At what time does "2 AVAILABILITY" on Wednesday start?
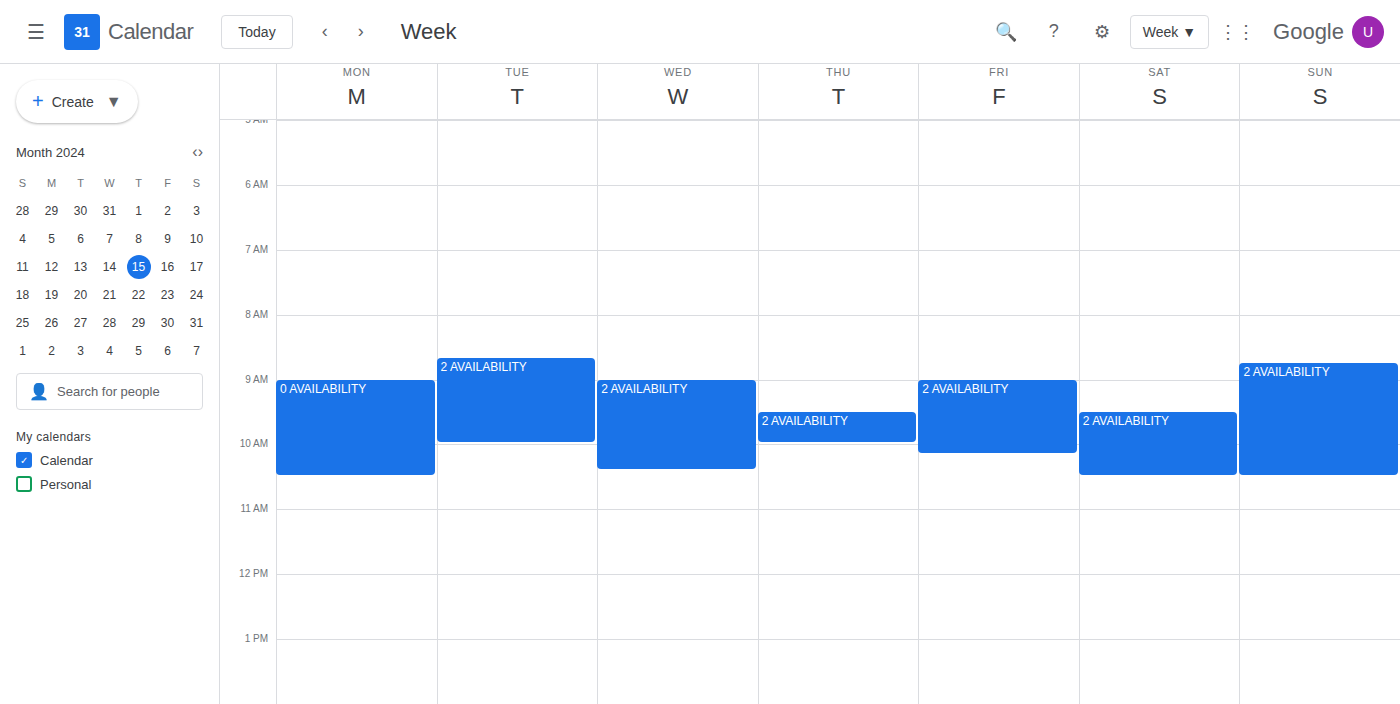
9:00 AM